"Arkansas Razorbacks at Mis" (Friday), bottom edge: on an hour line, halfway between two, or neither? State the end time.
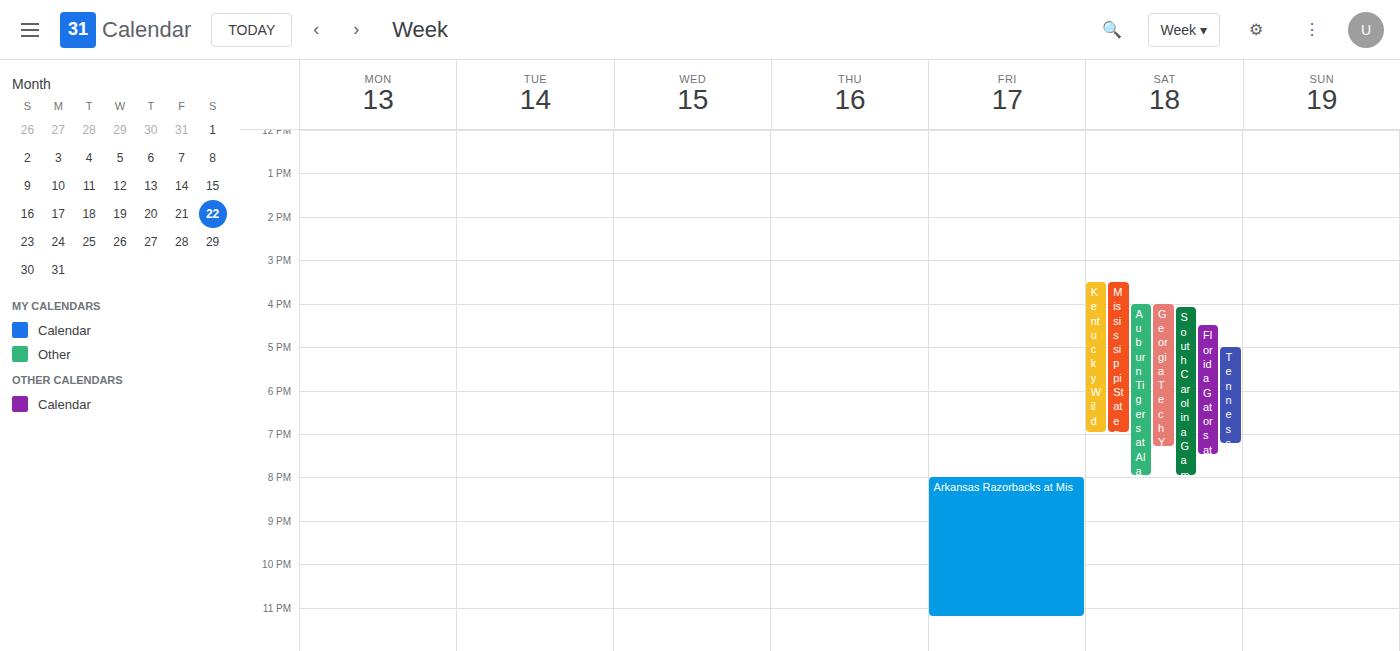
11:15 PM -- neither: a quarter of the way from the 11 PM line to the 12 AM line.